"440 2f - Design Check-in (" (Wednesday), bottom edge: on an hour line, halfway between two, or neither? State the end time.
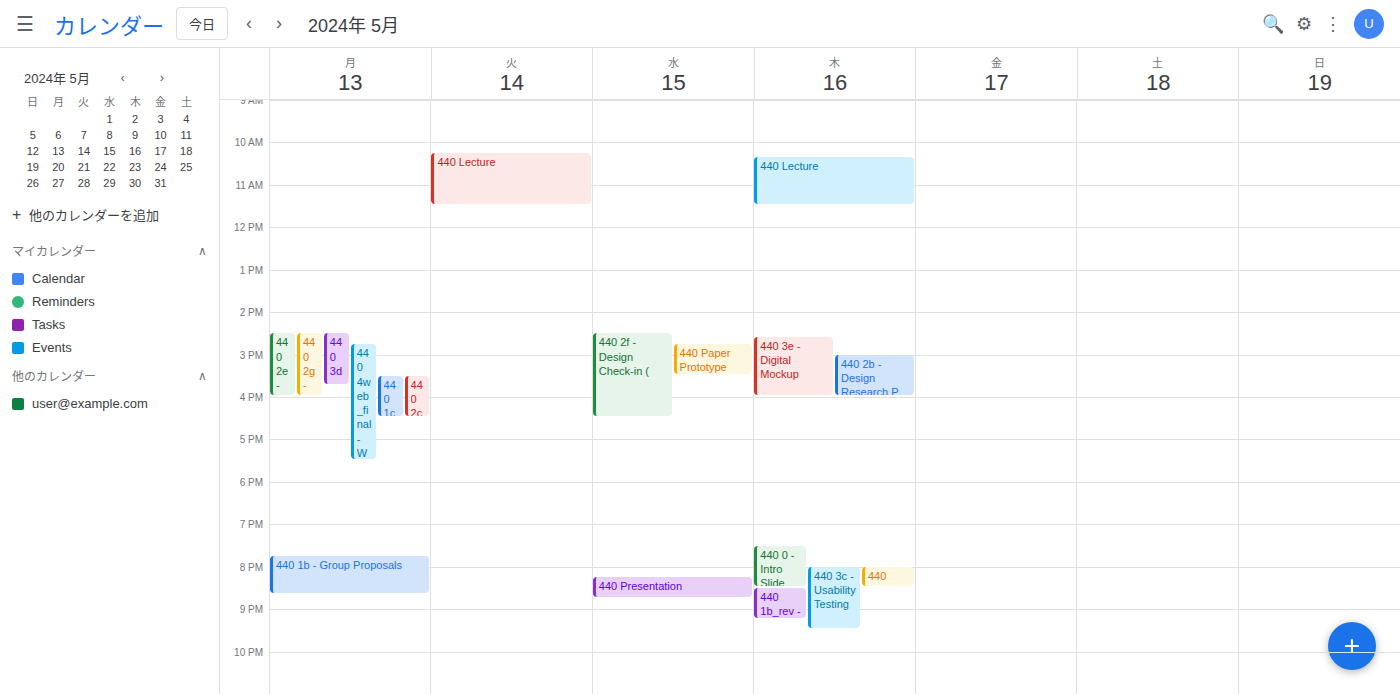
4:30 PM -- halfway between the 4 PM and 5 PM lines.